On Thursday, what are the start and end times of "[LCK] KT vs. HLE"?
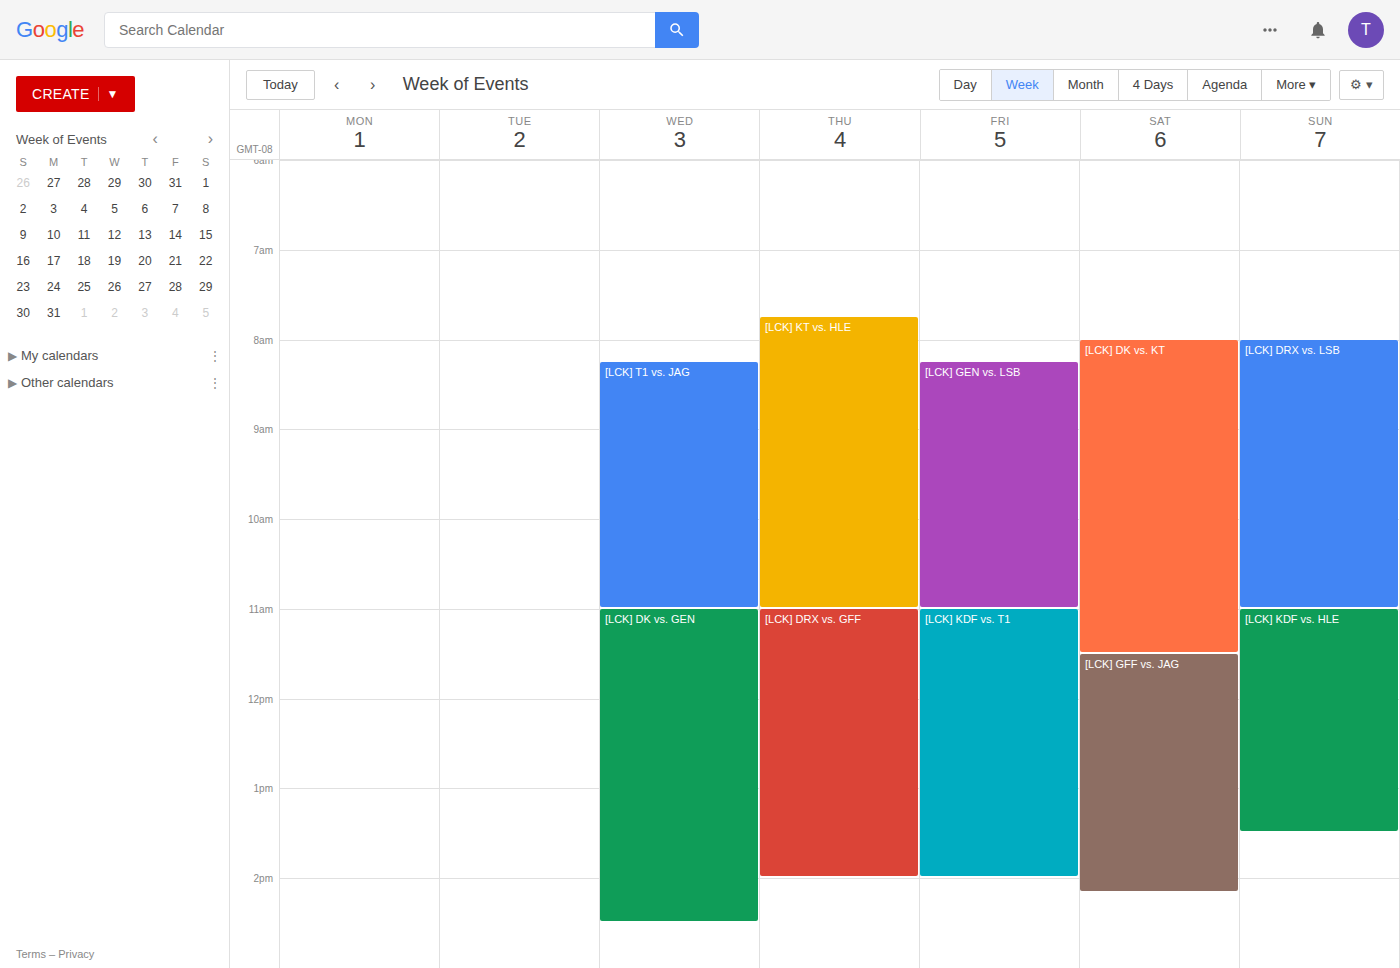
7:45 AM to 11:00 AM